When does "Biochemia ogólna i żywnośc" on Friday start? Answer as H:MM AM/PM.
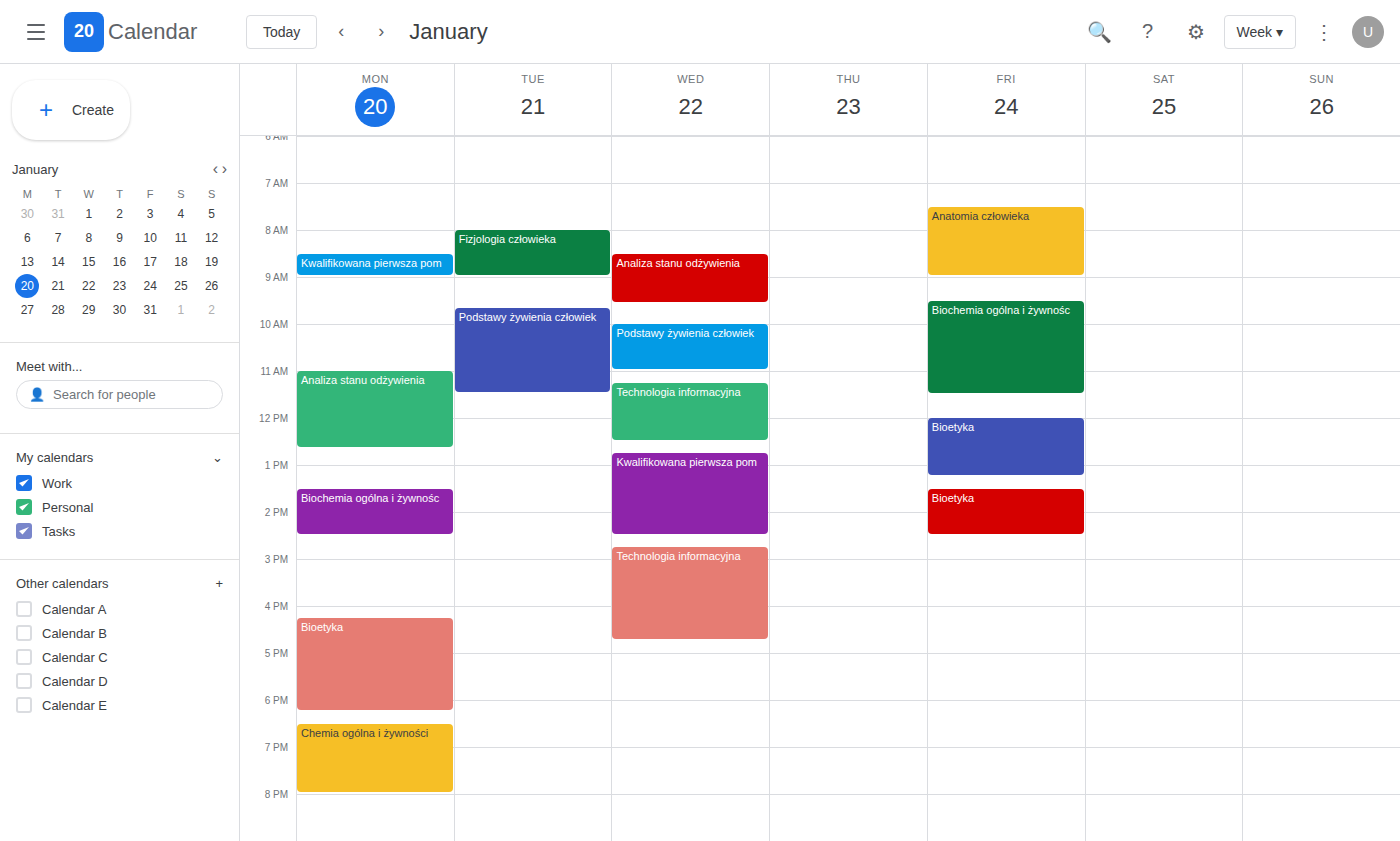
9:30 AM